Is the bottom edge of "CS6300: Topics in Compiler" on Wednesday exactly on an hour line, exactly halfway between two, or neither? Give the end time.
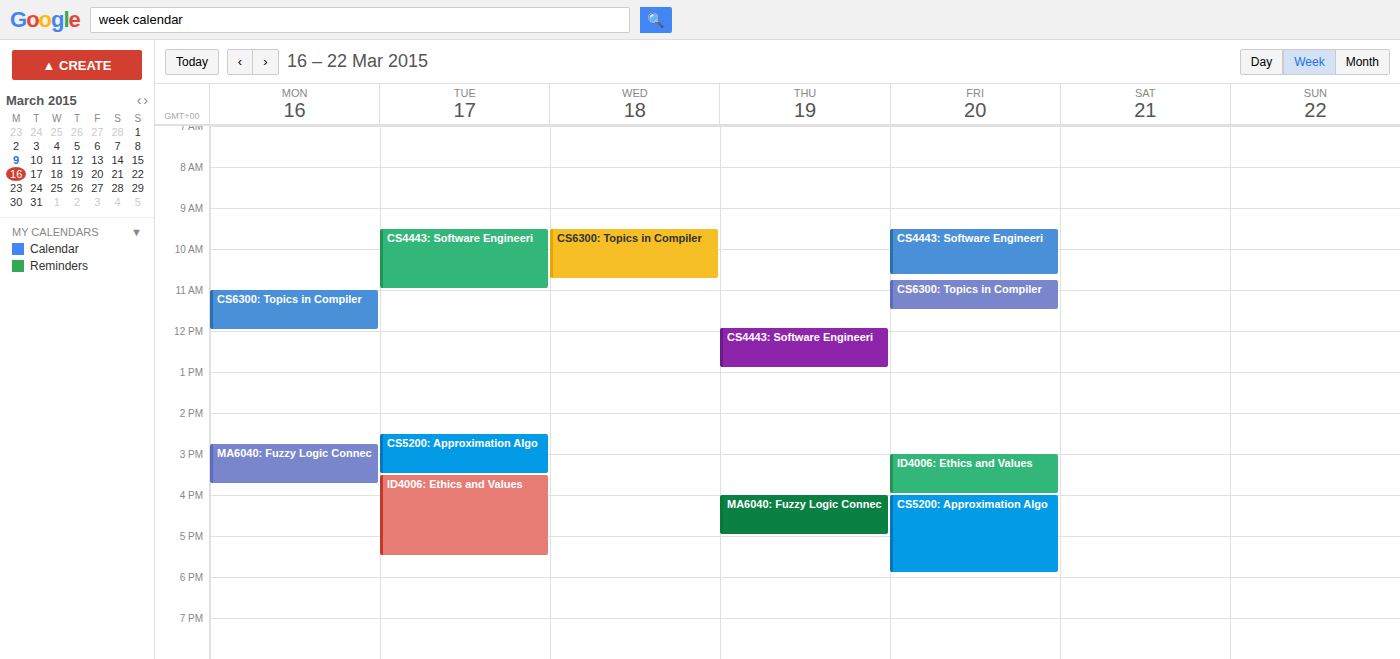
10:45 AM -- neither: three quarters of the way from the 10 AM line to the 11 AM line.